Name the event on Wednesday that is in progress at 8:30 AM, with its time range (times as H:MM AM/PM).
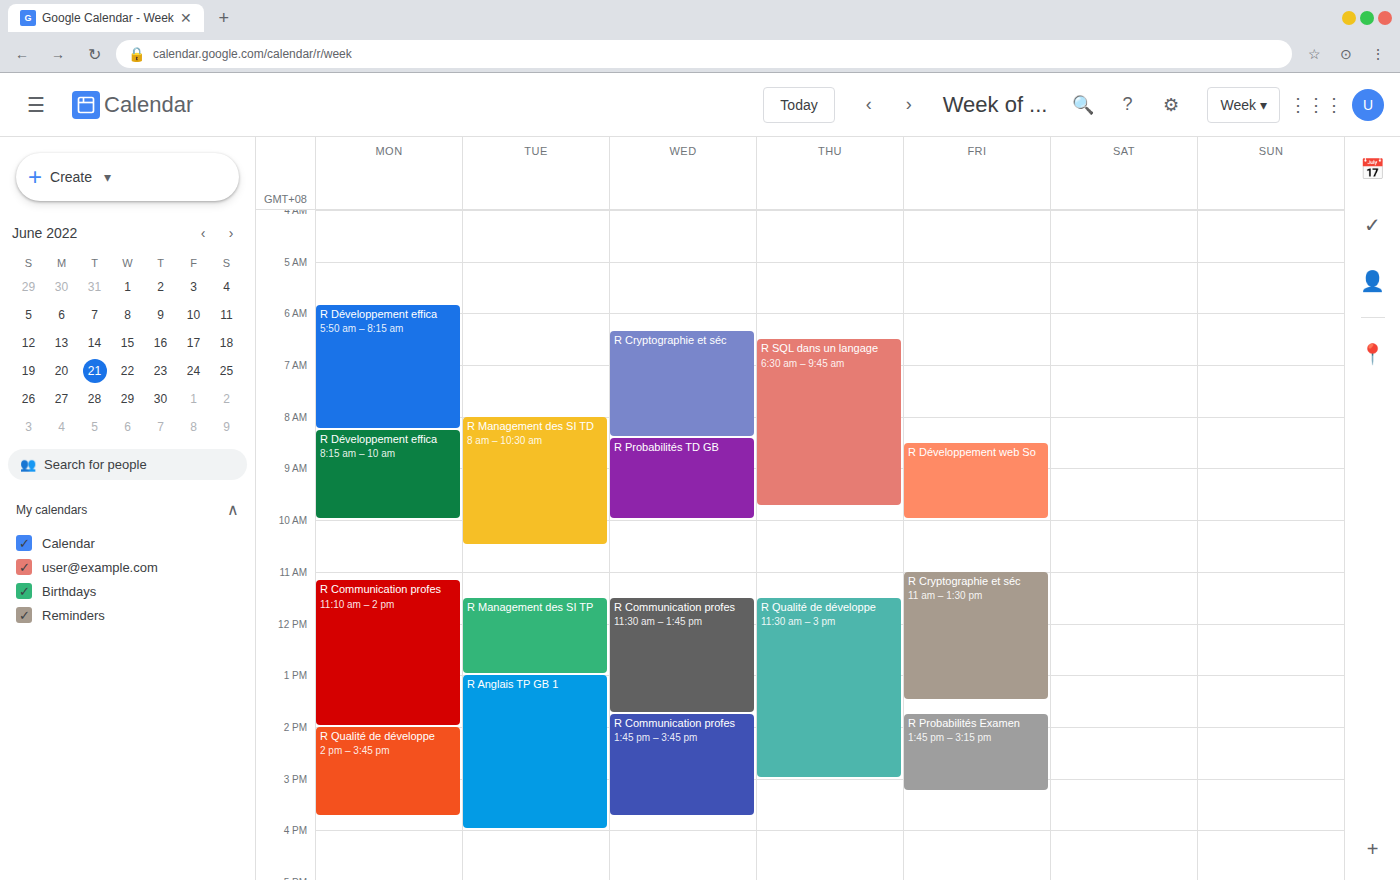
"R Probabilités TD GB", 8:25 AM to 10:00 AM